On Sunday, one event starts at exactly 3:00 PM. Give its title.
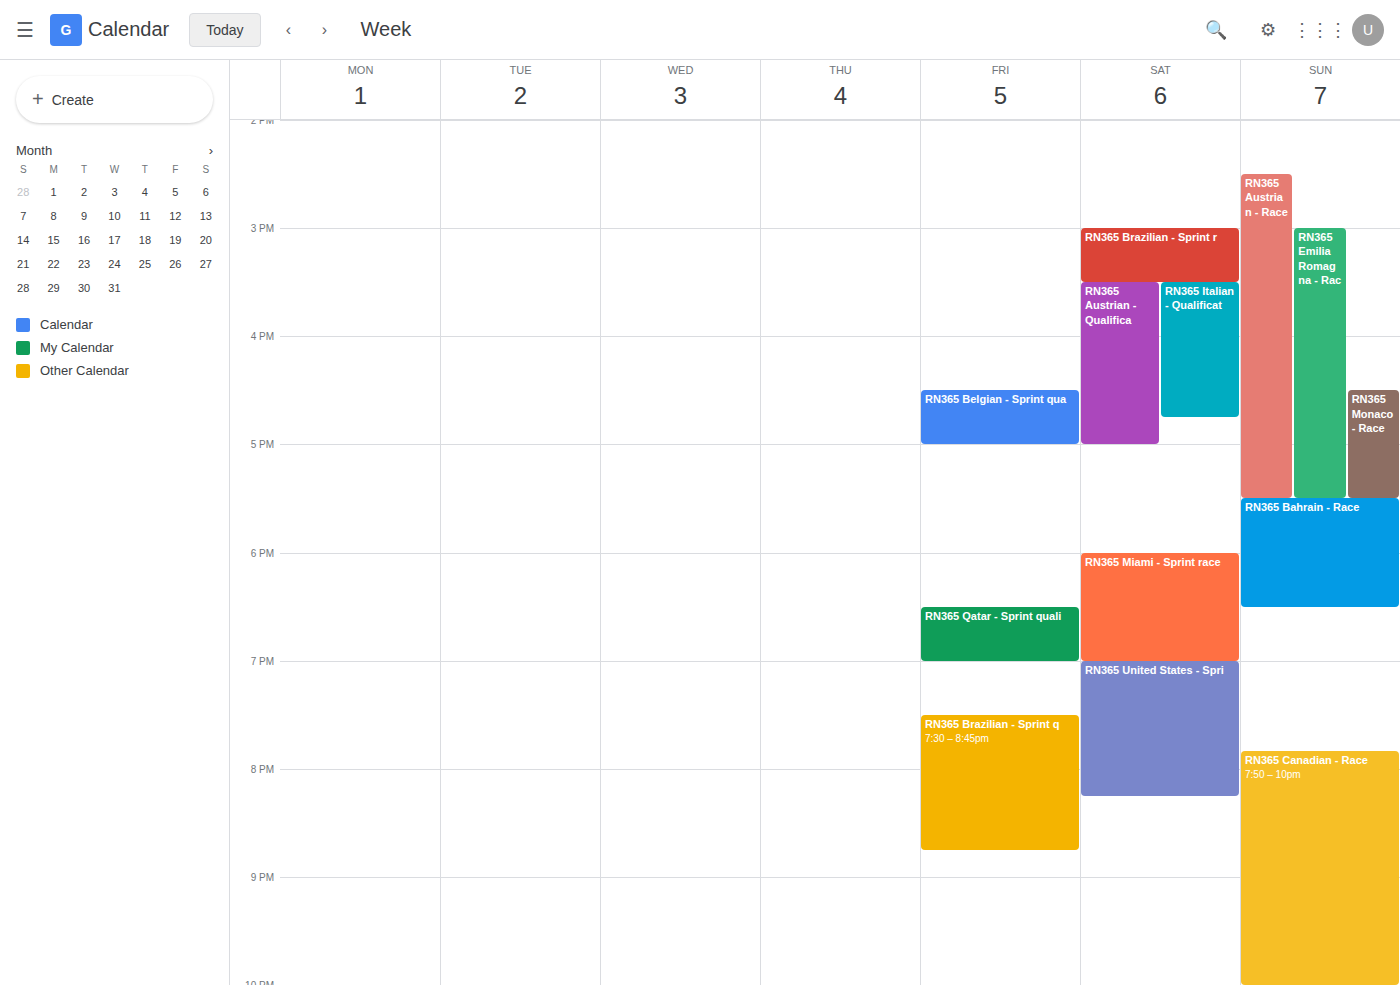
"RN365 Emilia Romagna - Rac"